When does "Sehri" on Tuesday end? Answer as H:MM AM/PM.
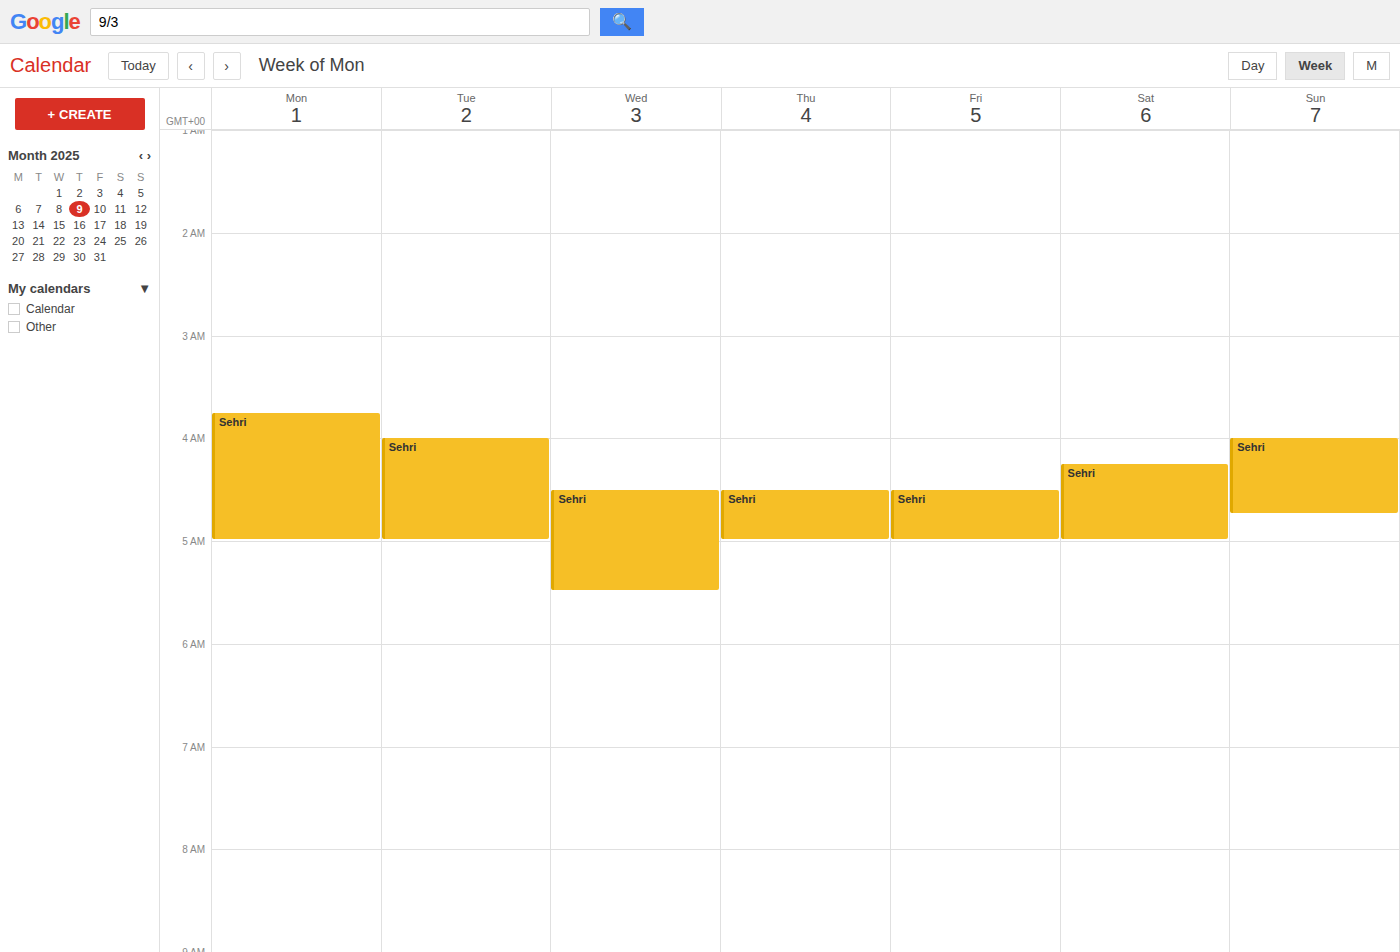
5:00 AM